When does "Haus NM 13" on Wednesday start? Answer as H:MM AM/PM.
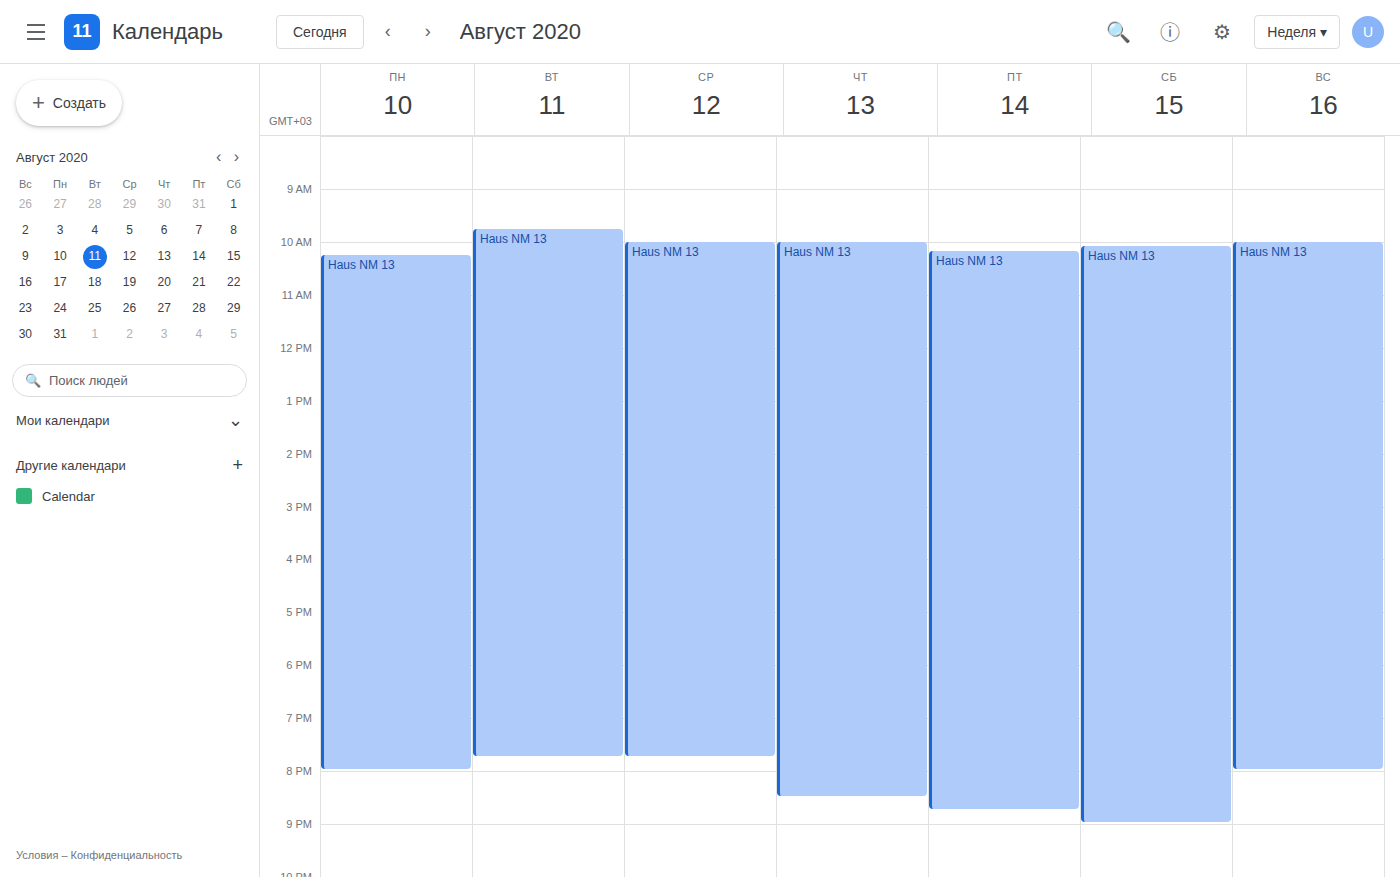
10:00 AM